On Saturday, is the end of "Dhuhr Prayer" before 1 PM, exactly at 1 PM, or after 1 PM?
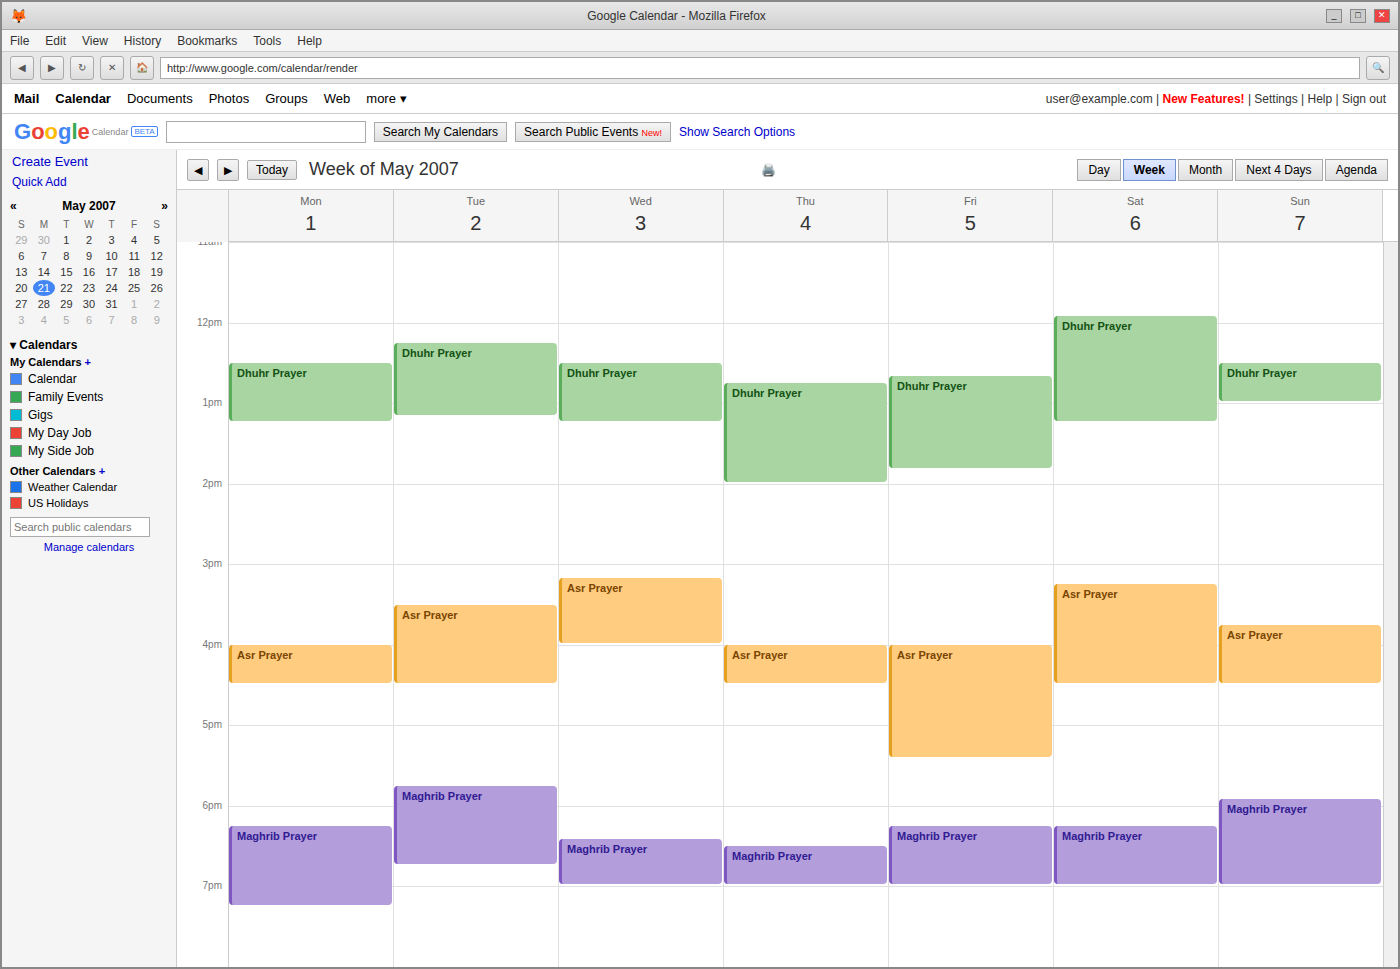
1:15 PM -- after 1 PM, 15 minutes below the 1 PM line.